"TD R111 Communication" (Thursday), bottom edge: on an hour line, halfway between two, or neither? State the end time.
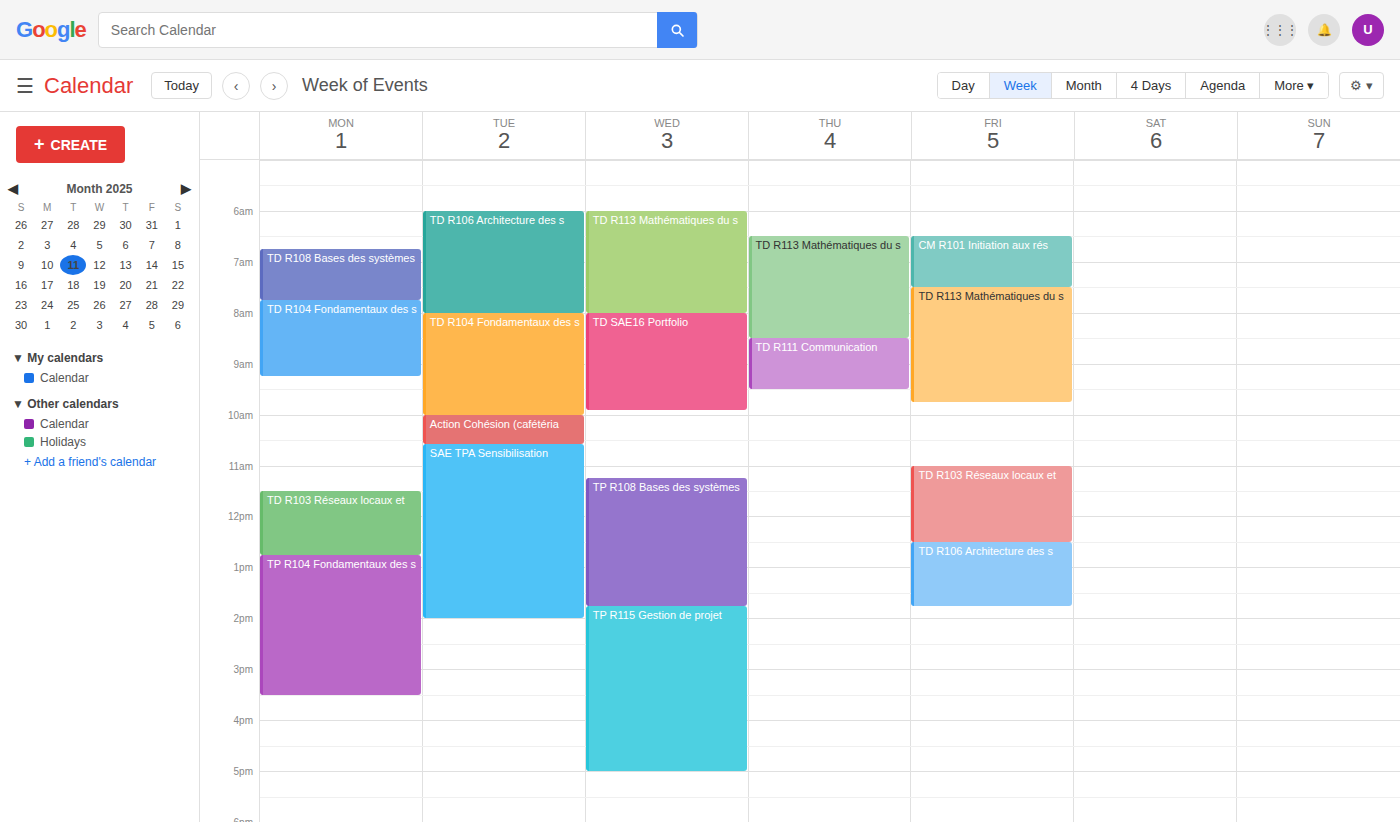
9:30 AM -- halfway between the 9 AM and 10 AM lines.